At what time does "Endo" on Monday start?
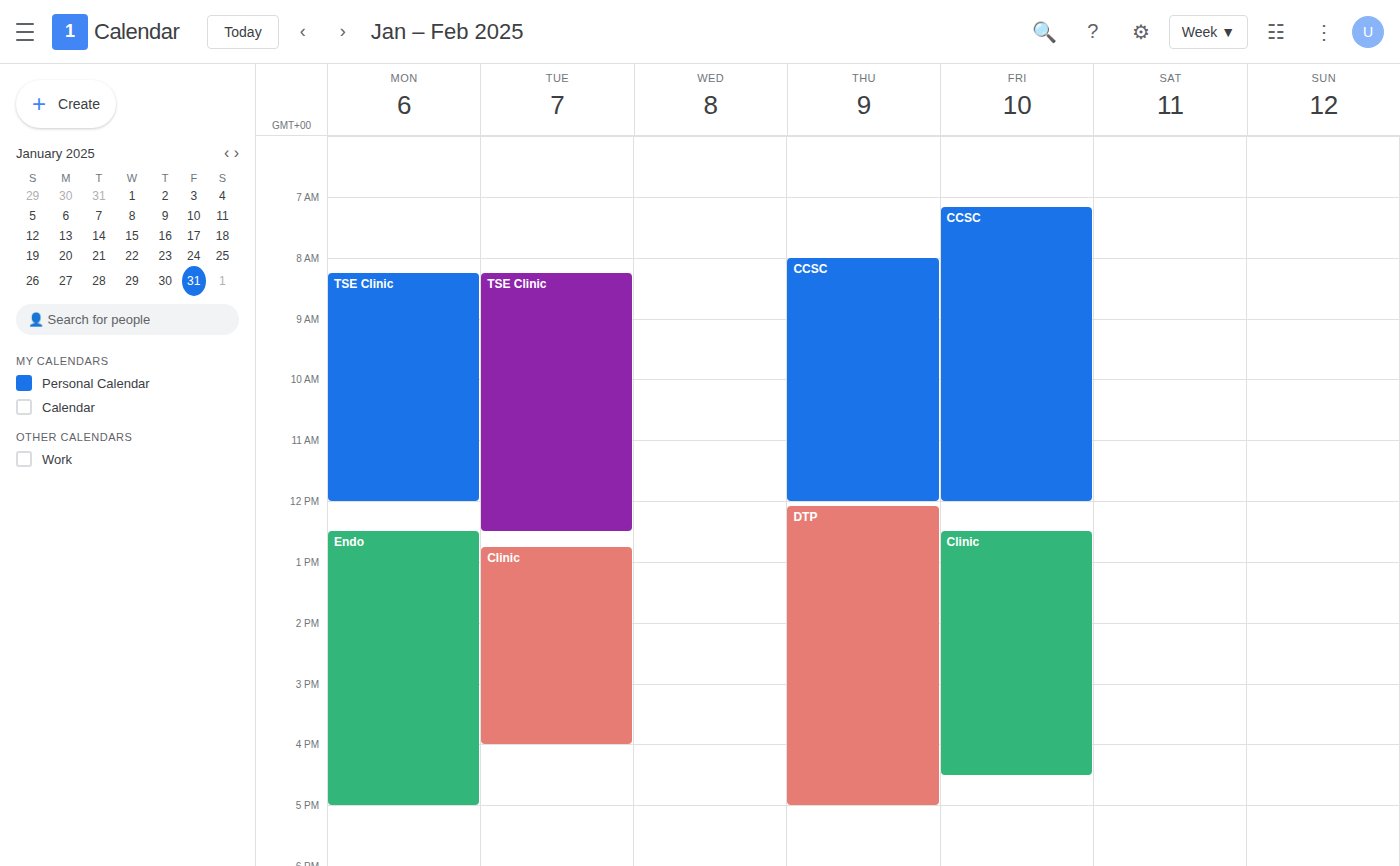
12:30 PM